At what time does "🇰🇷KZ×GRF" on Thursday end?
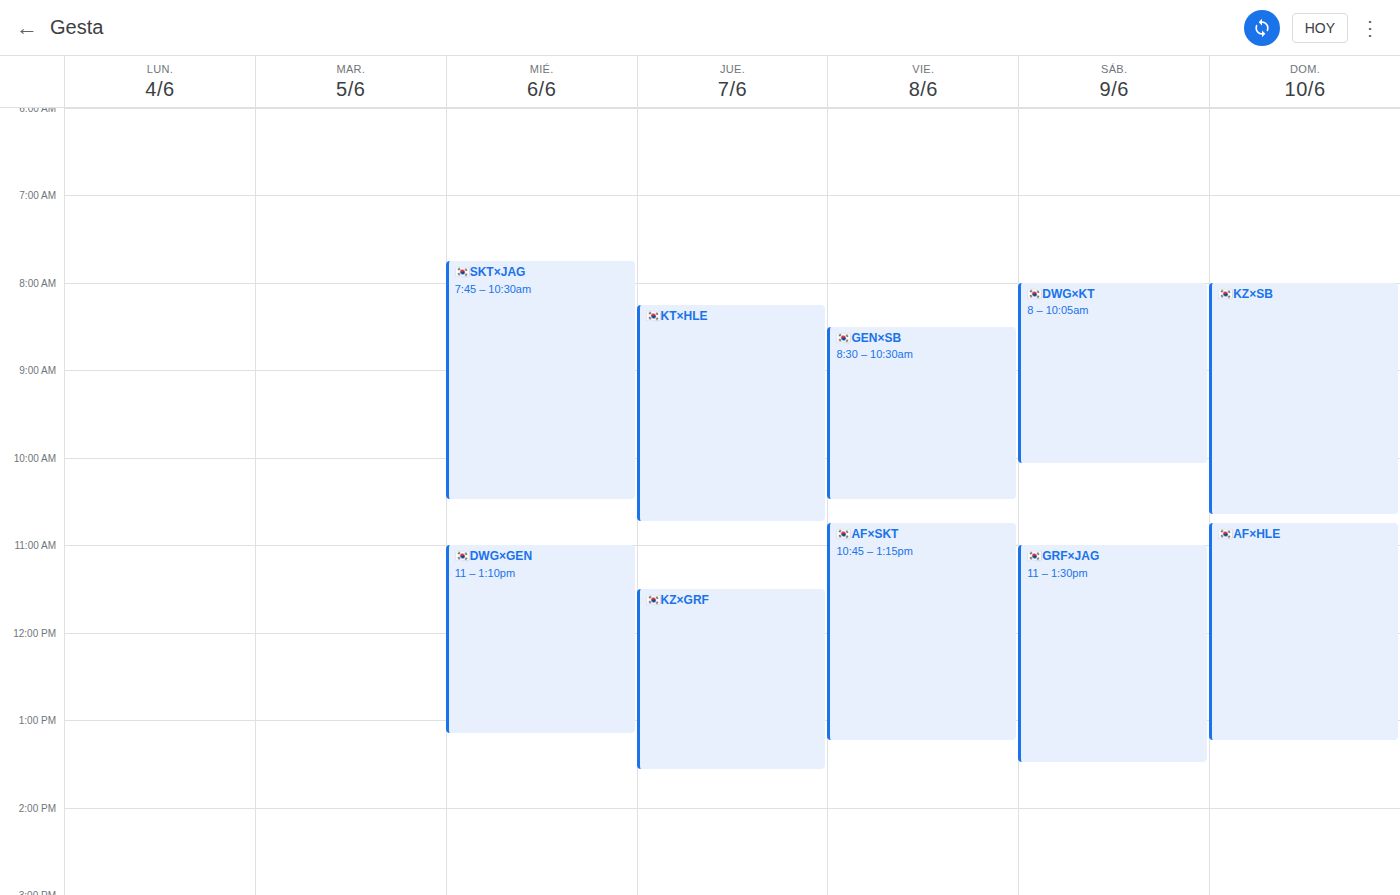
1:35 PM